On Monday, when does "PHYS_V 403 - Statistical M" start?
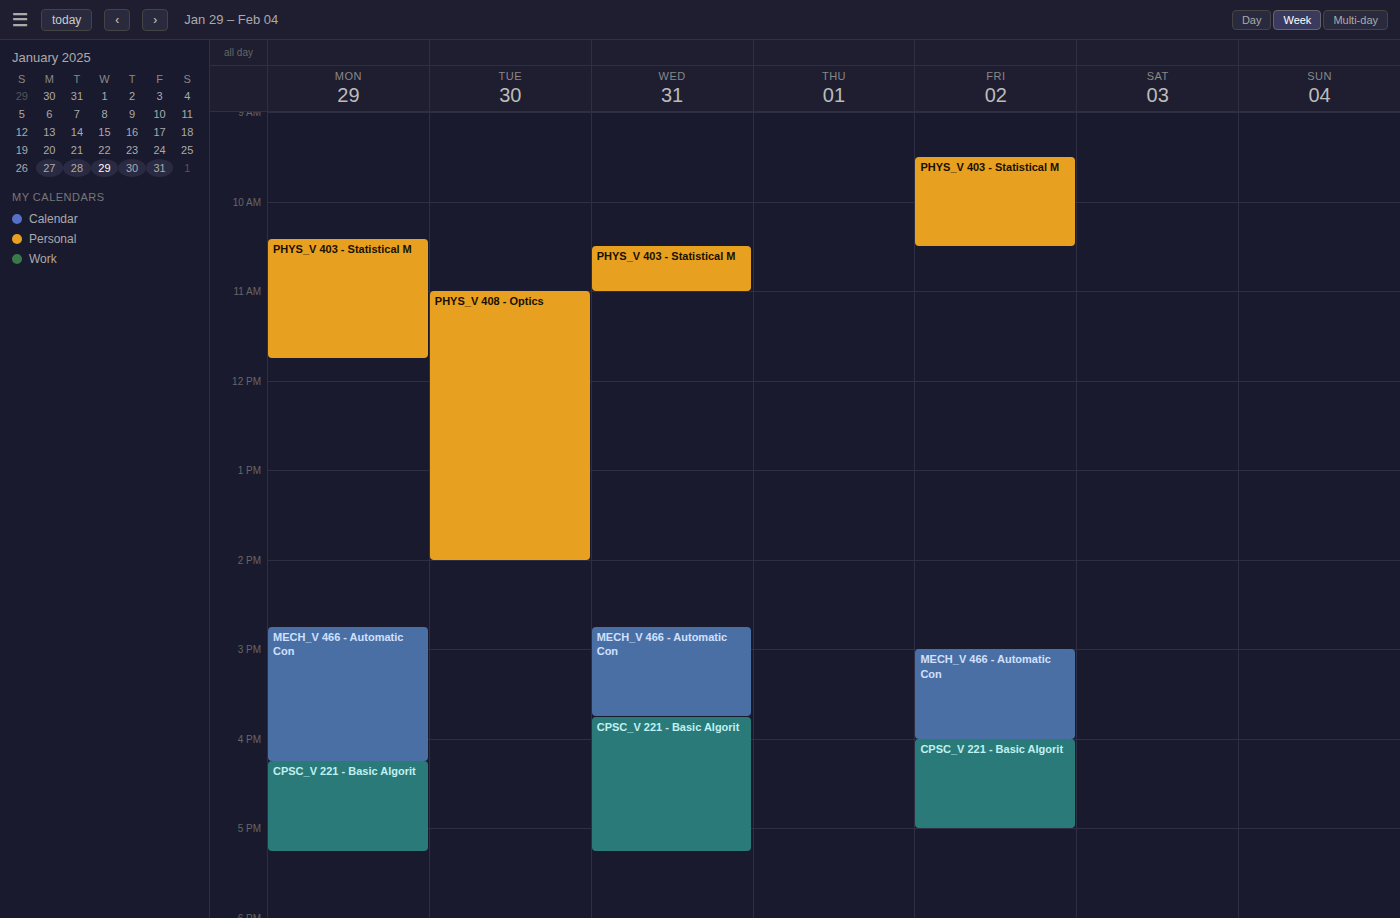
10:25 AM